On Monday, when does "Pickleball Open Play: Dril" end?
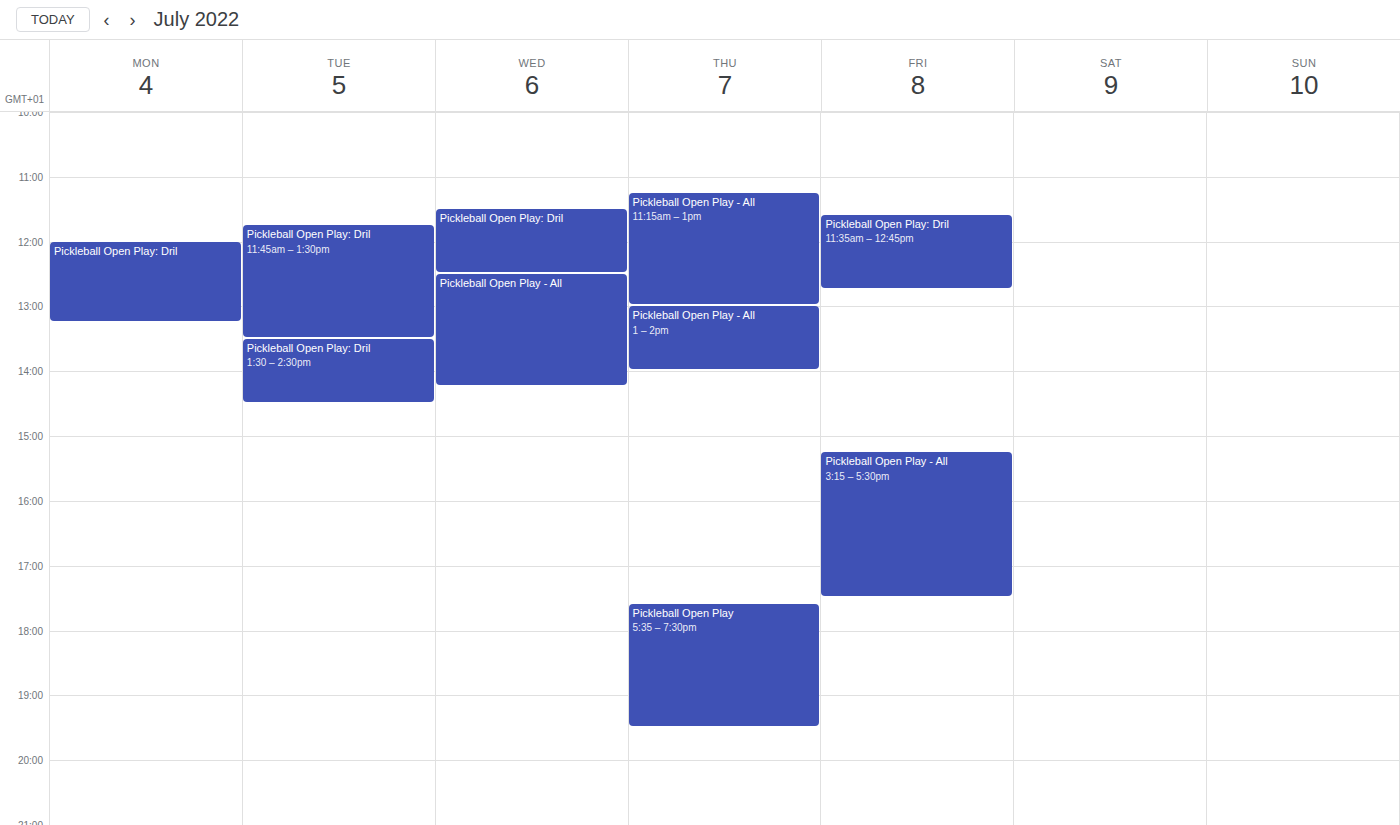
1:15 PM